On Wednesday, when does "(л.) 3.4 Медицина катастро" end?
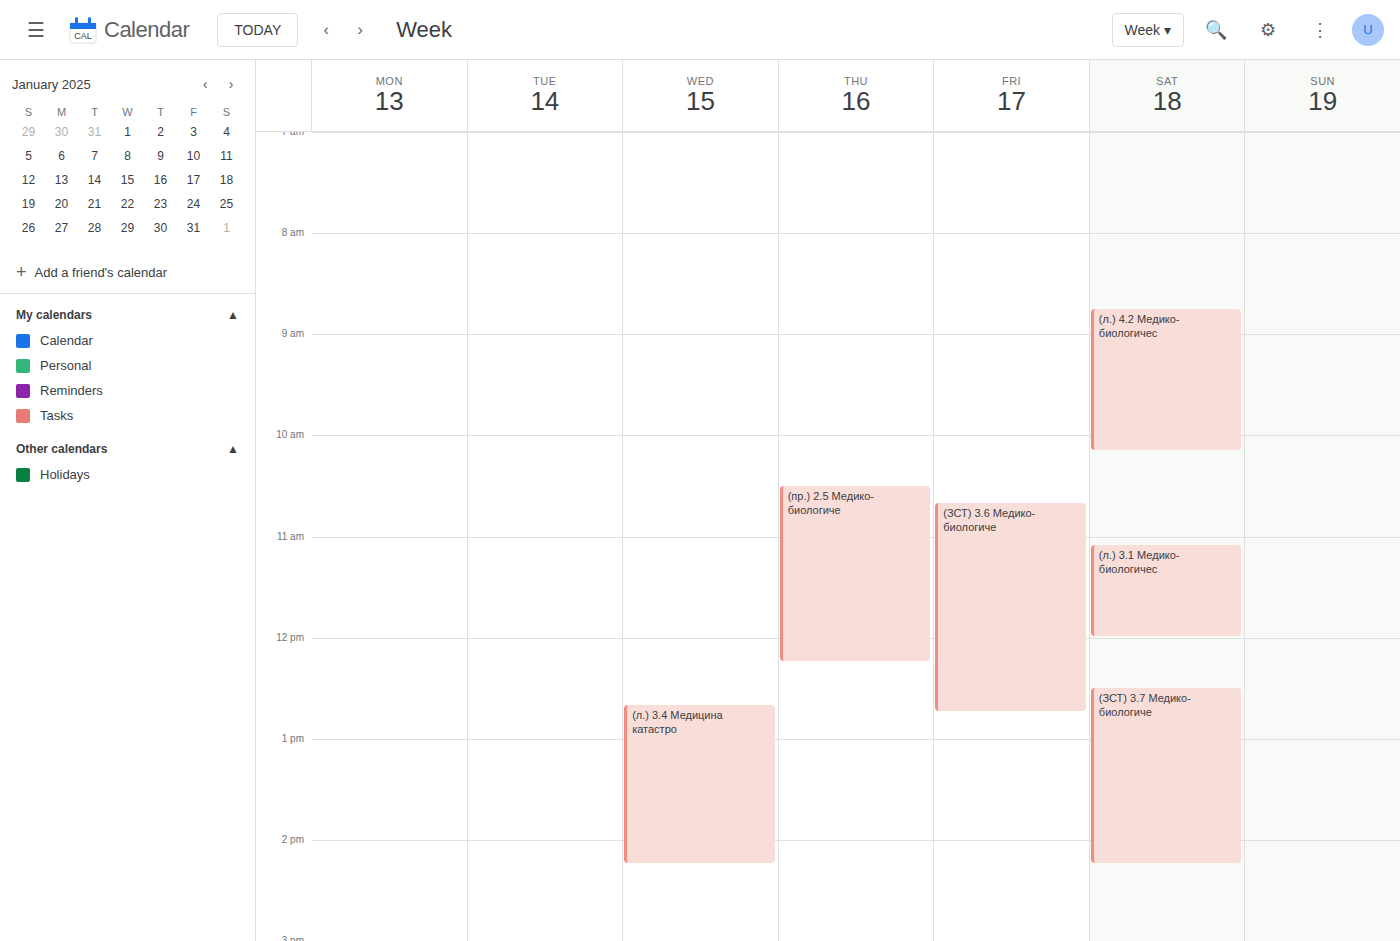
2:15 PM